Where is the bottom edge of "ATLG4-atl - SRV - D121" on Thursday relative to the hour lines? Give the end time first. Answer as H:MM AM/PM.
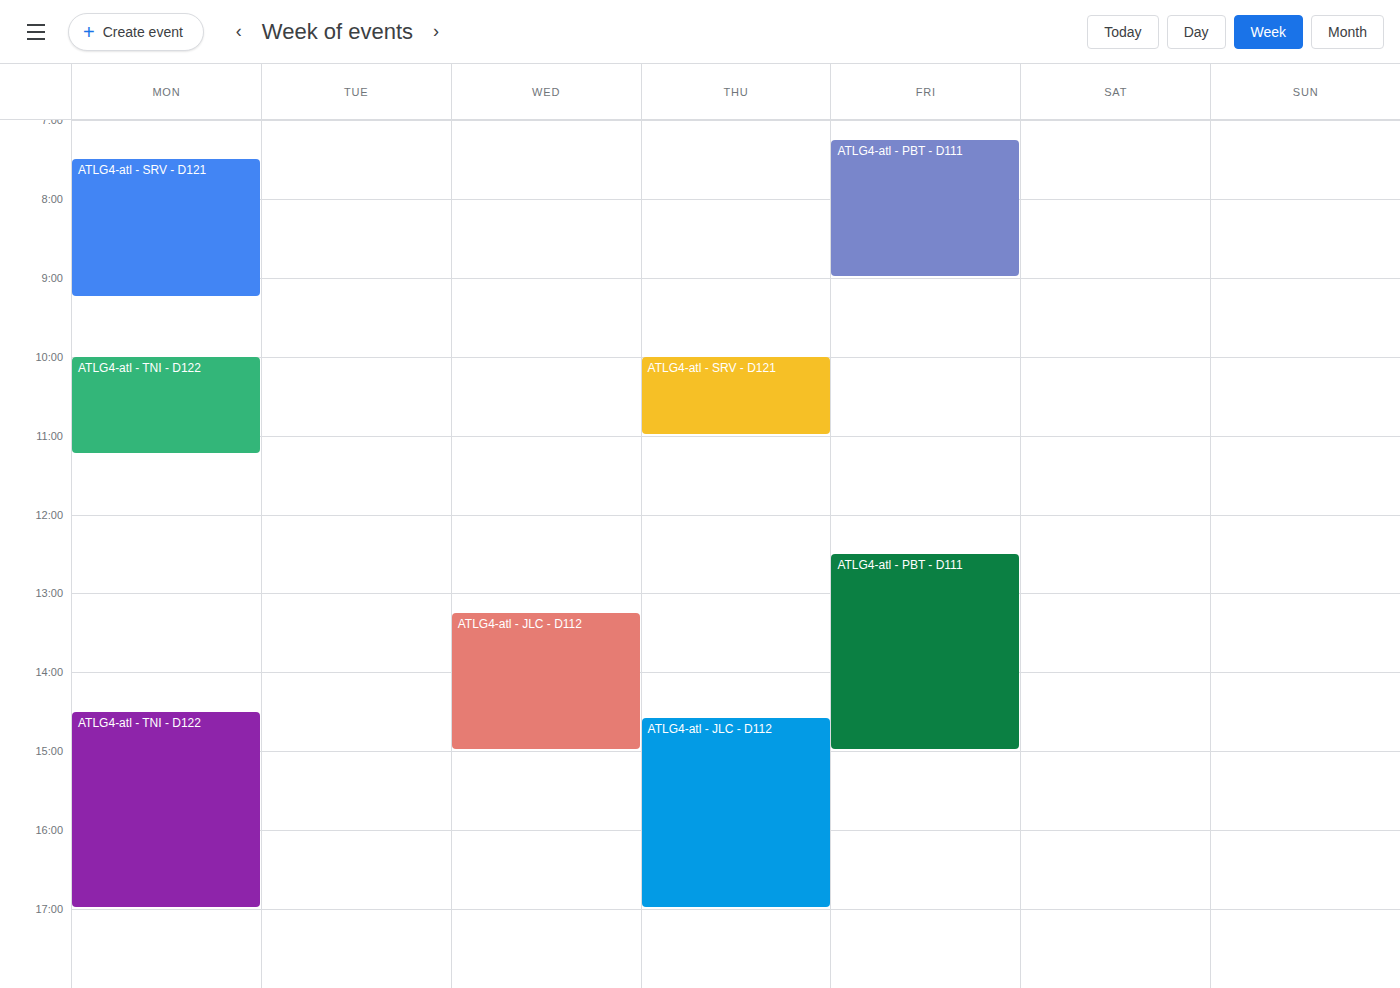
11:00 AM -- exactly on the 11 AM line.